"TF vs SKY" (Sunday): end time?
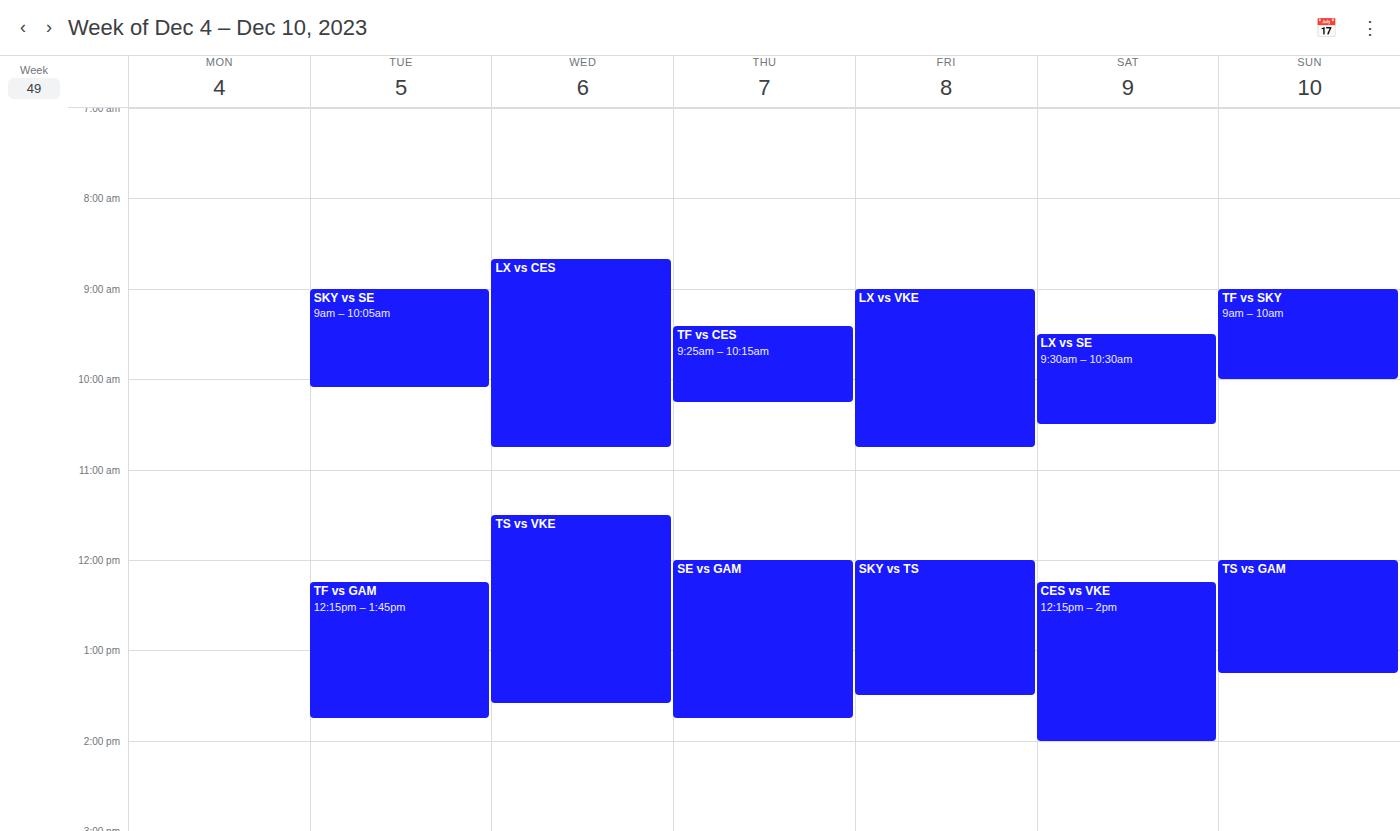
10:00 AM